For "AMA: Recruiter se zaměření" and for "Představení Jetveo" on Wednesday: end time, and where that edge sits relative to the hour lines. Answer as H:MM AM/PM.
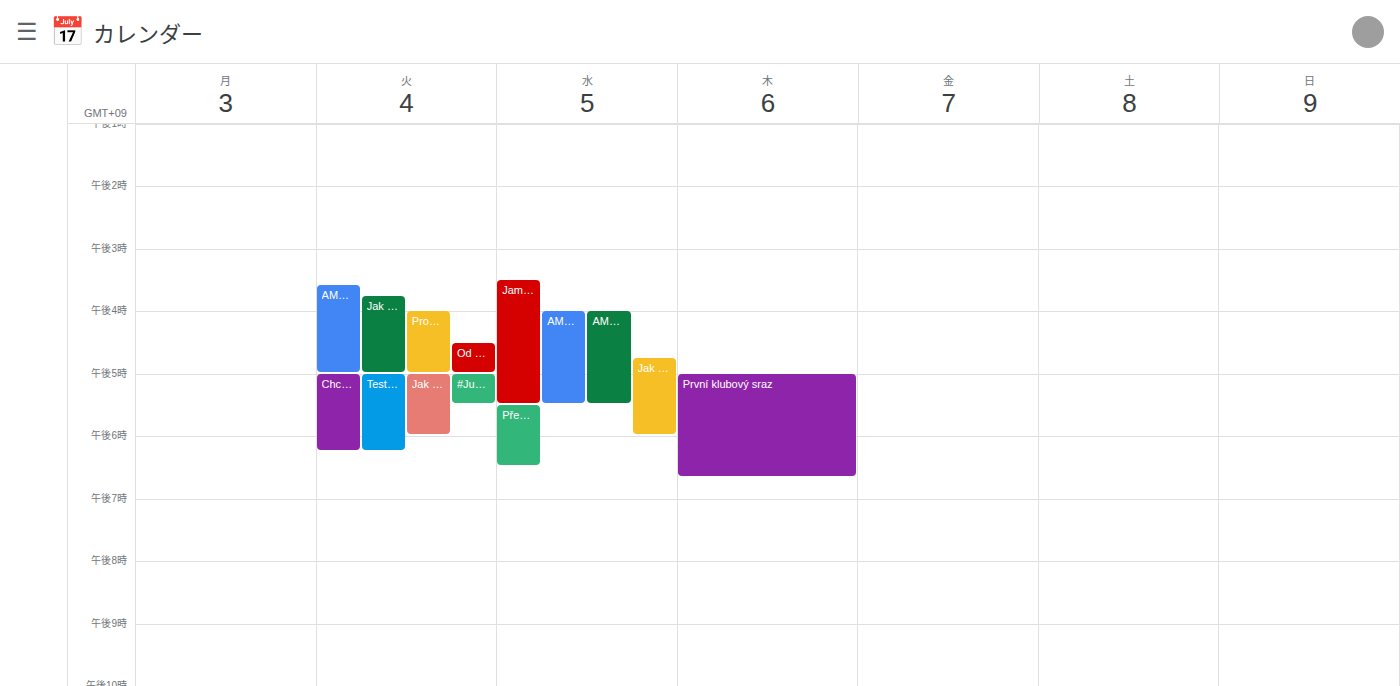
"AMA: Recruiter se zaměření": 5:30 PM, halfway between the 5 PM and 6 PM lines. "Představení Jetveo": 6:30 PM, halfway between the 6 PM and 7 PM lines.